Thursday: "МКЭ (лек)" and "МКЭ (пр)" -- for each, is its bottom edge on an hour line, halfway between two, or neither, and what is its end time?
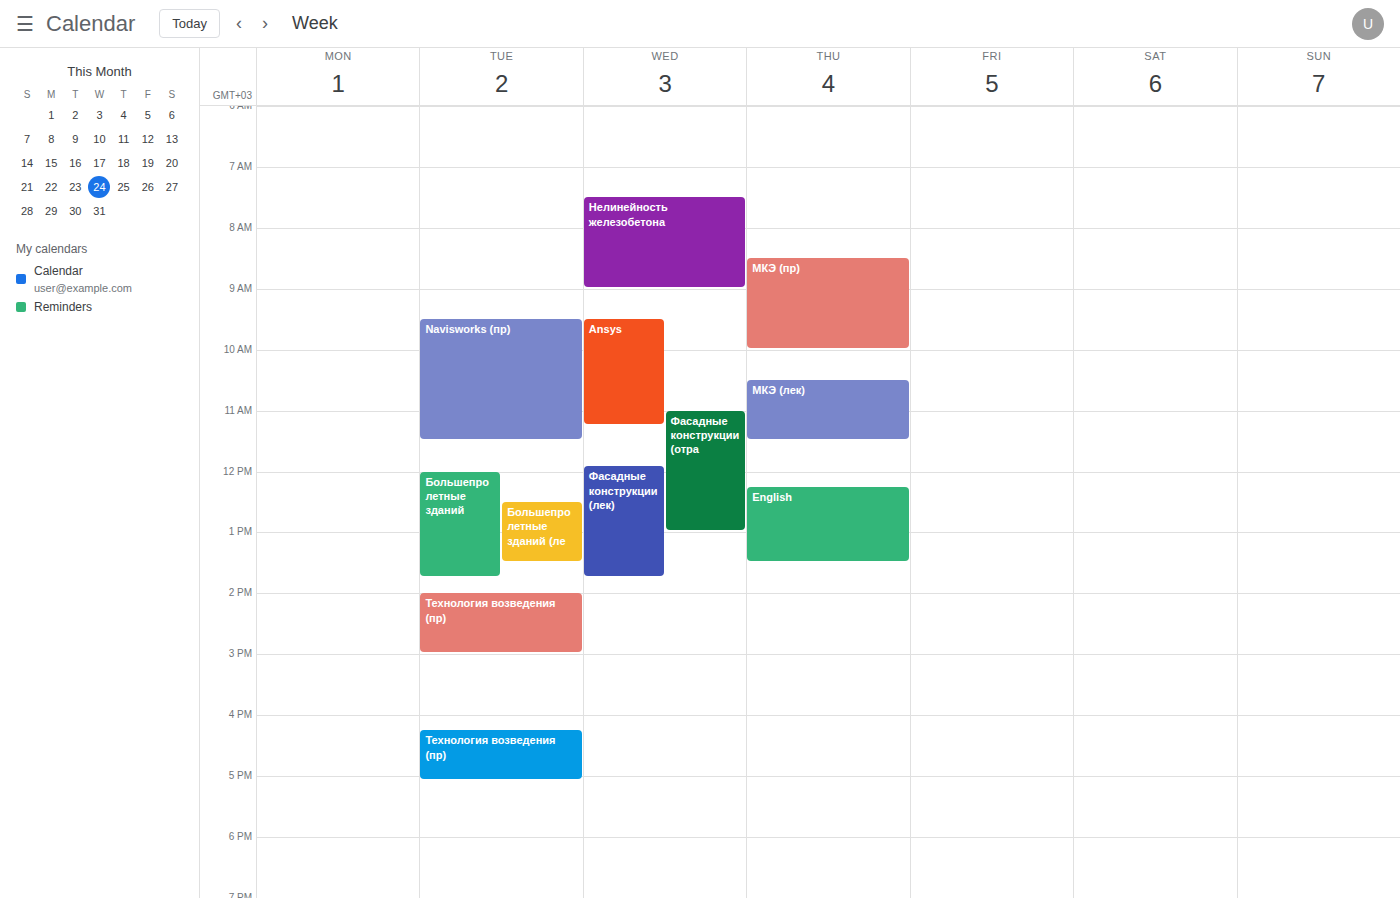
"МКЭ (лек)": 11:30, halfway between the 11:00 and 12:00 lines. "МКЭ (пр)": 10:00, exactly on the 10:00 line.